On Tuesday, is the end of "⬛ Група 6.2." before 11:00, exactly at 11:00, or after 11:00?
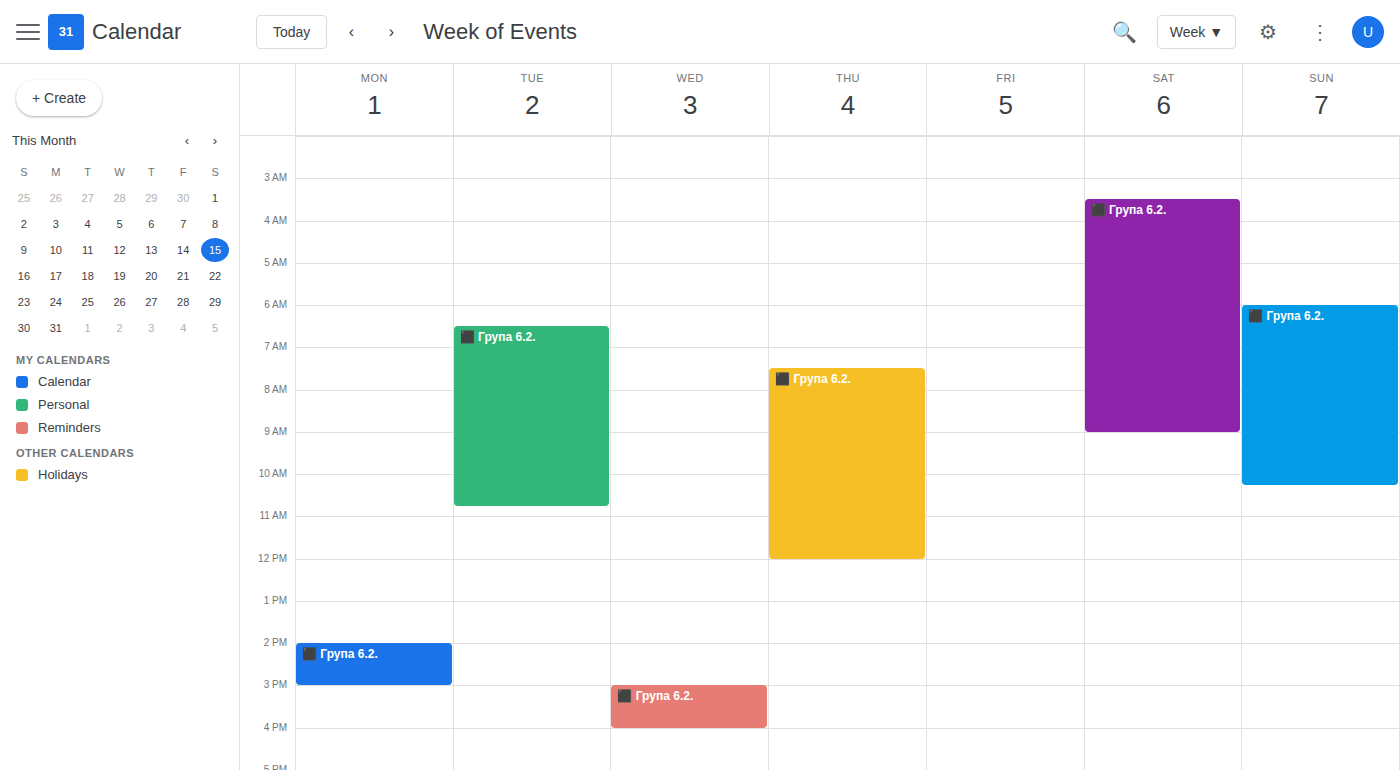
10:45 -- before 11:00, 15 minutes above the 11:00 line.